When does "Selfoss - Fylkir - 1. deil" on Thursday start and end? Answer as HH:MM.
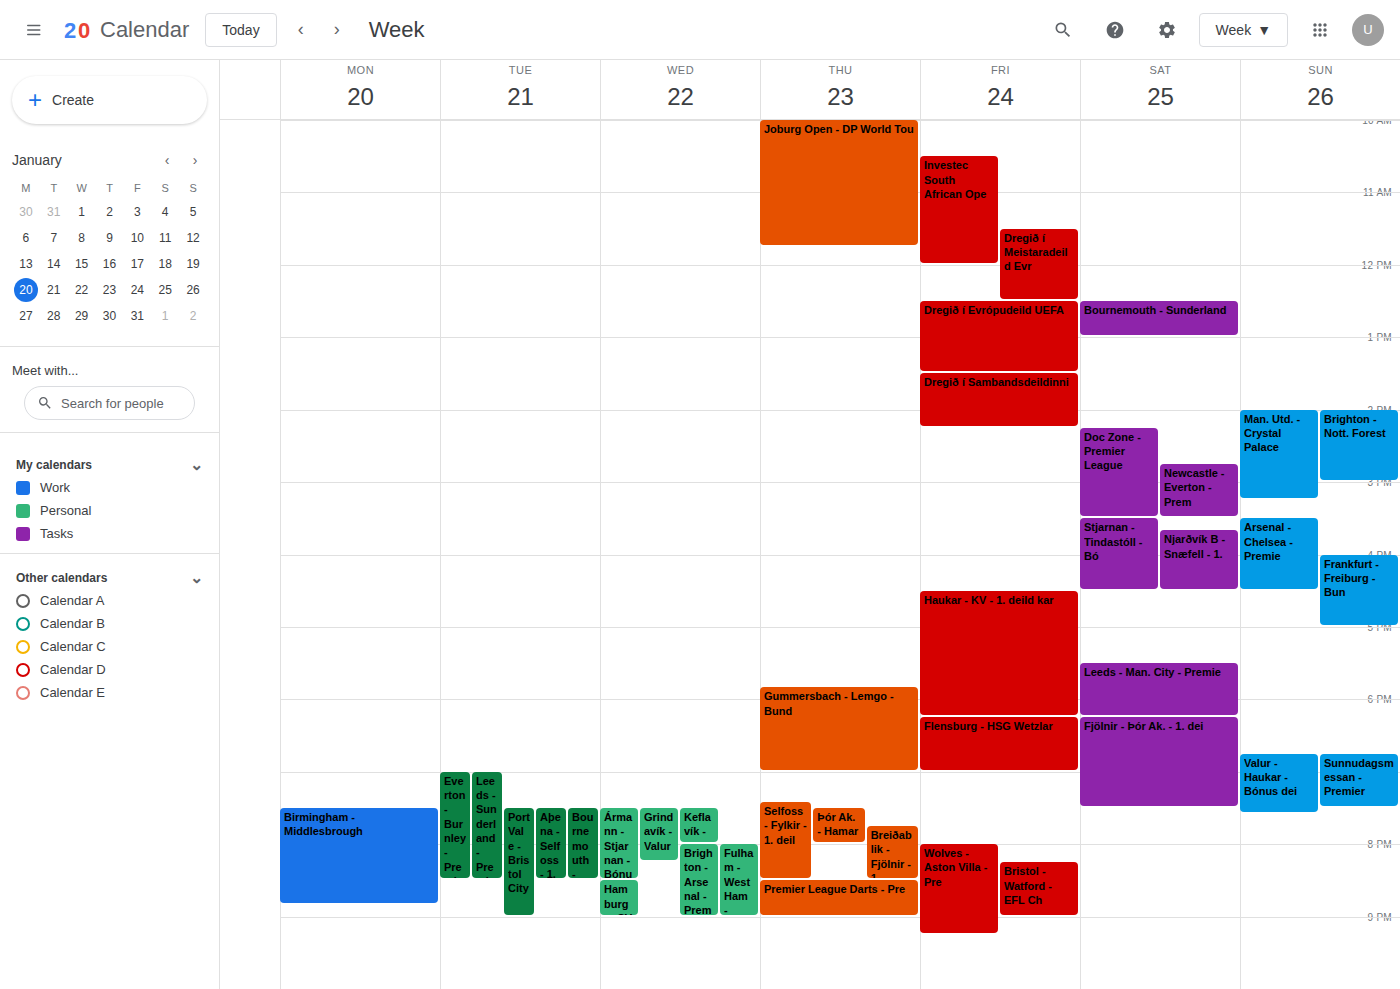
19:25 to 20:30